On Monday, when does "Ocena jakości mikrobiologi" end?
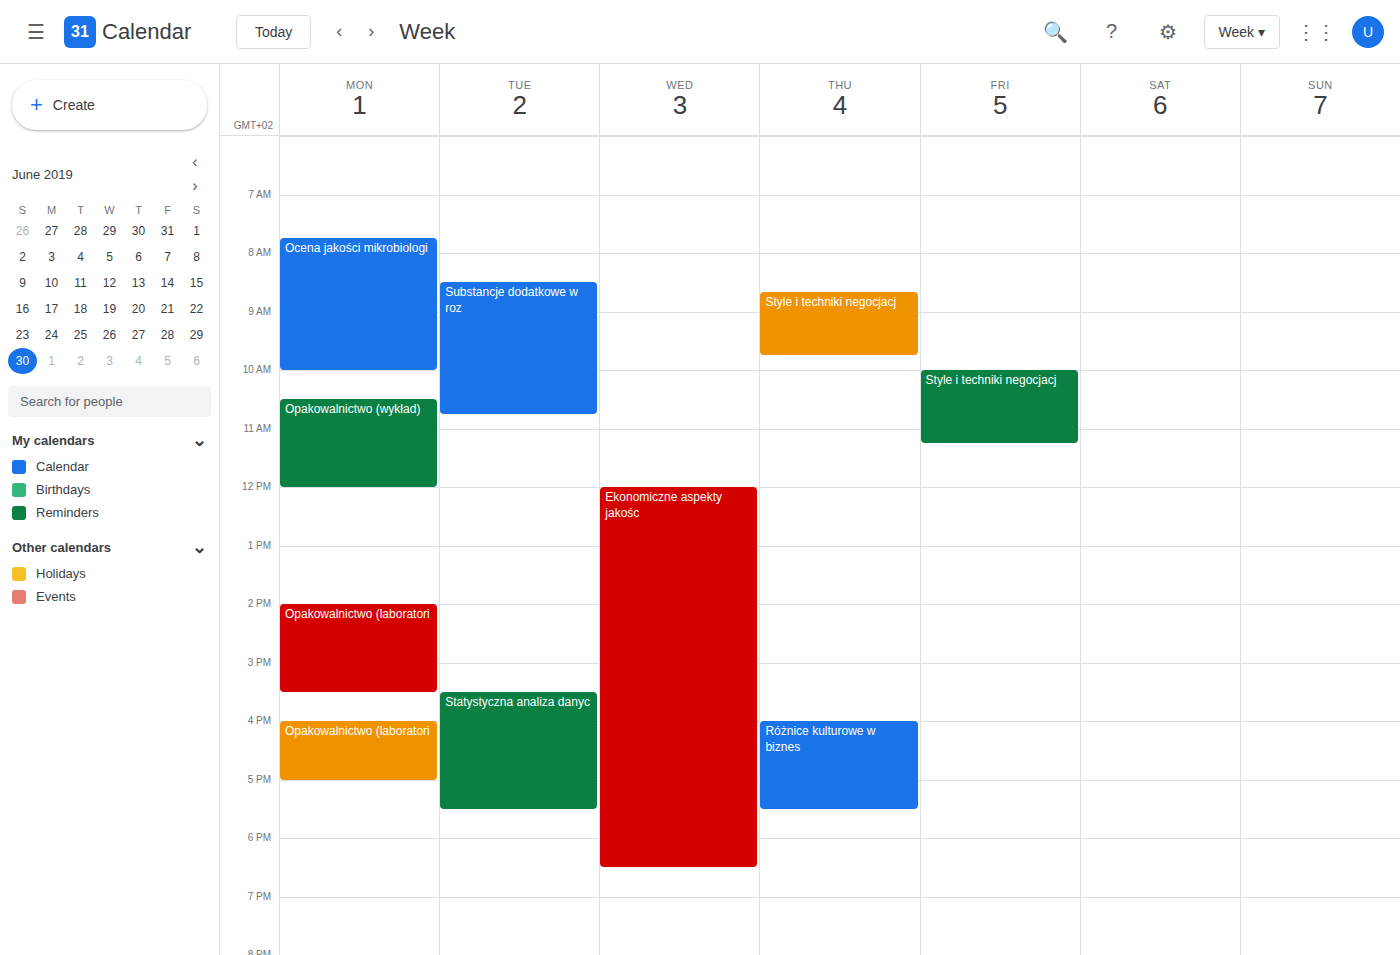
10:00 AM